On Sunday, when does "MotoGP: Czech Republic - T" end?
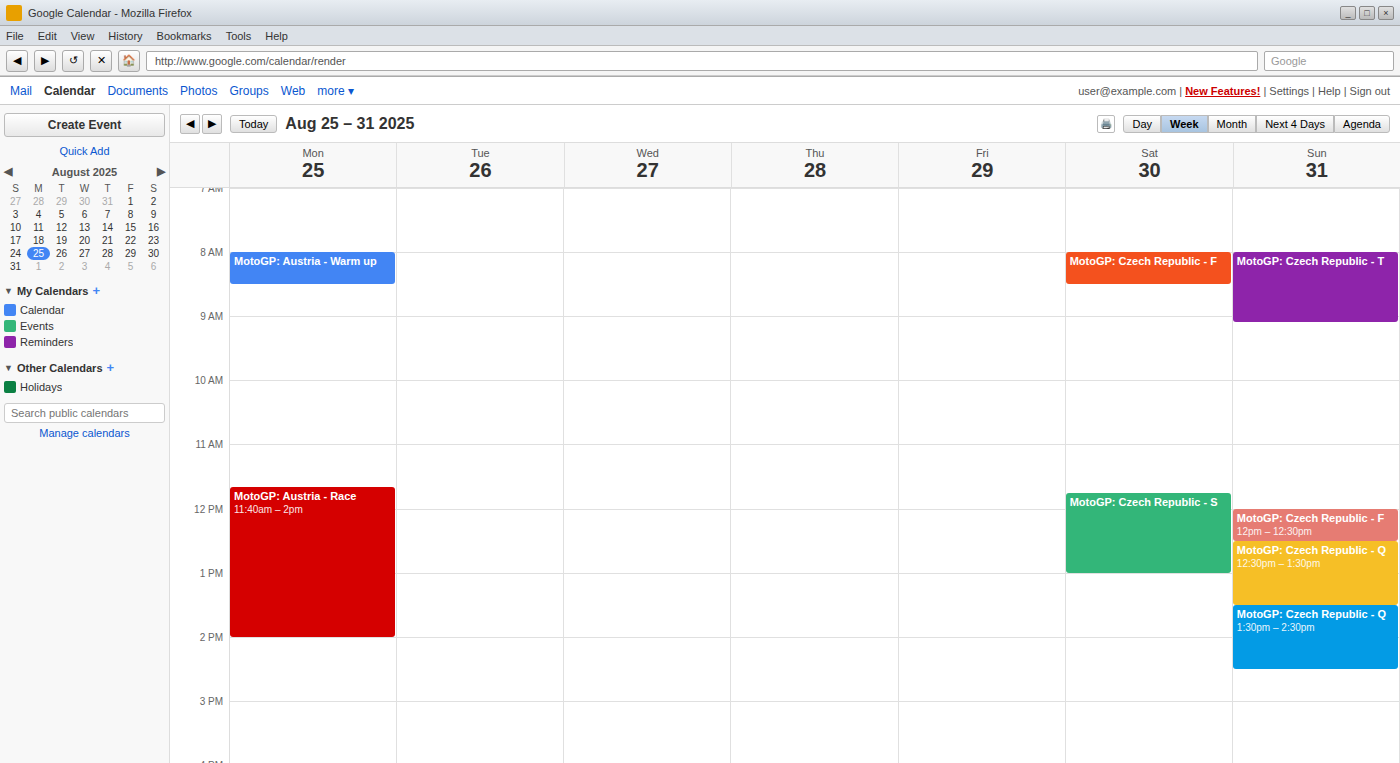
9:05 AM